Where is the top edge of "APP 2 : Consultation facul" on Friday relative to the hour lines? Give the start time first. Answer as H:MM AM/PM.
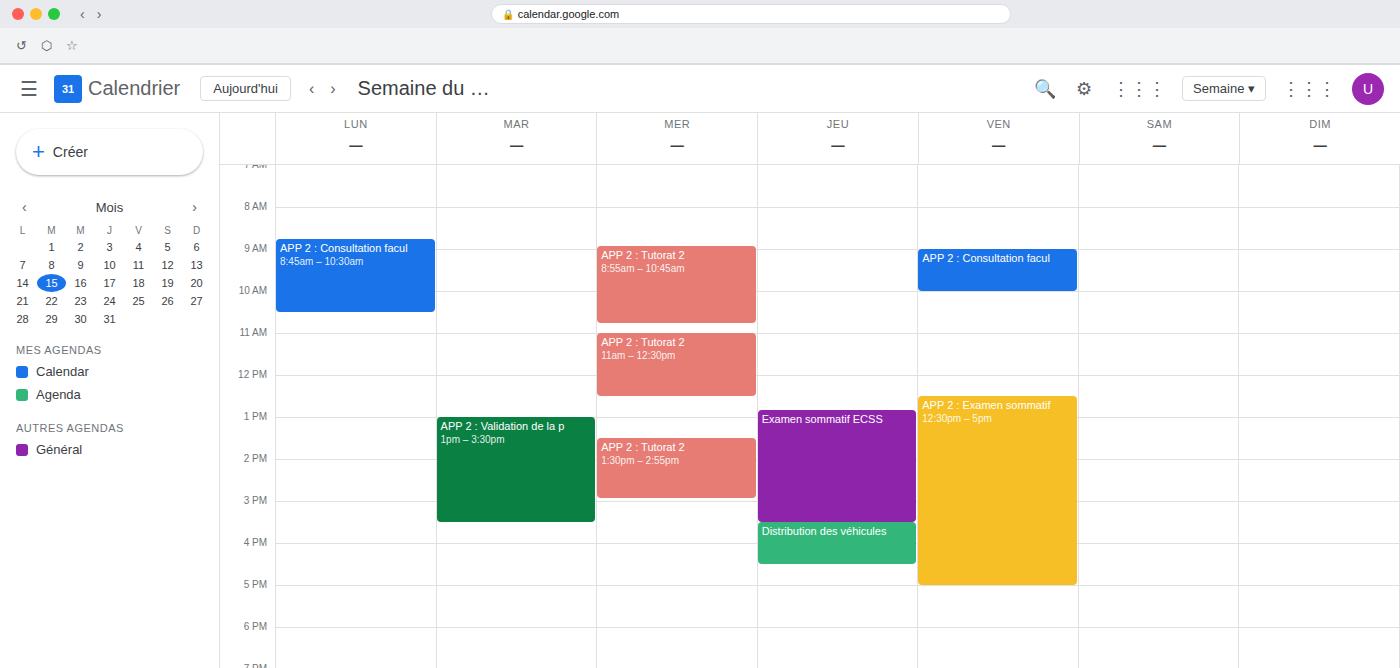
9:00 AM -- exactly on the 9 AM line.